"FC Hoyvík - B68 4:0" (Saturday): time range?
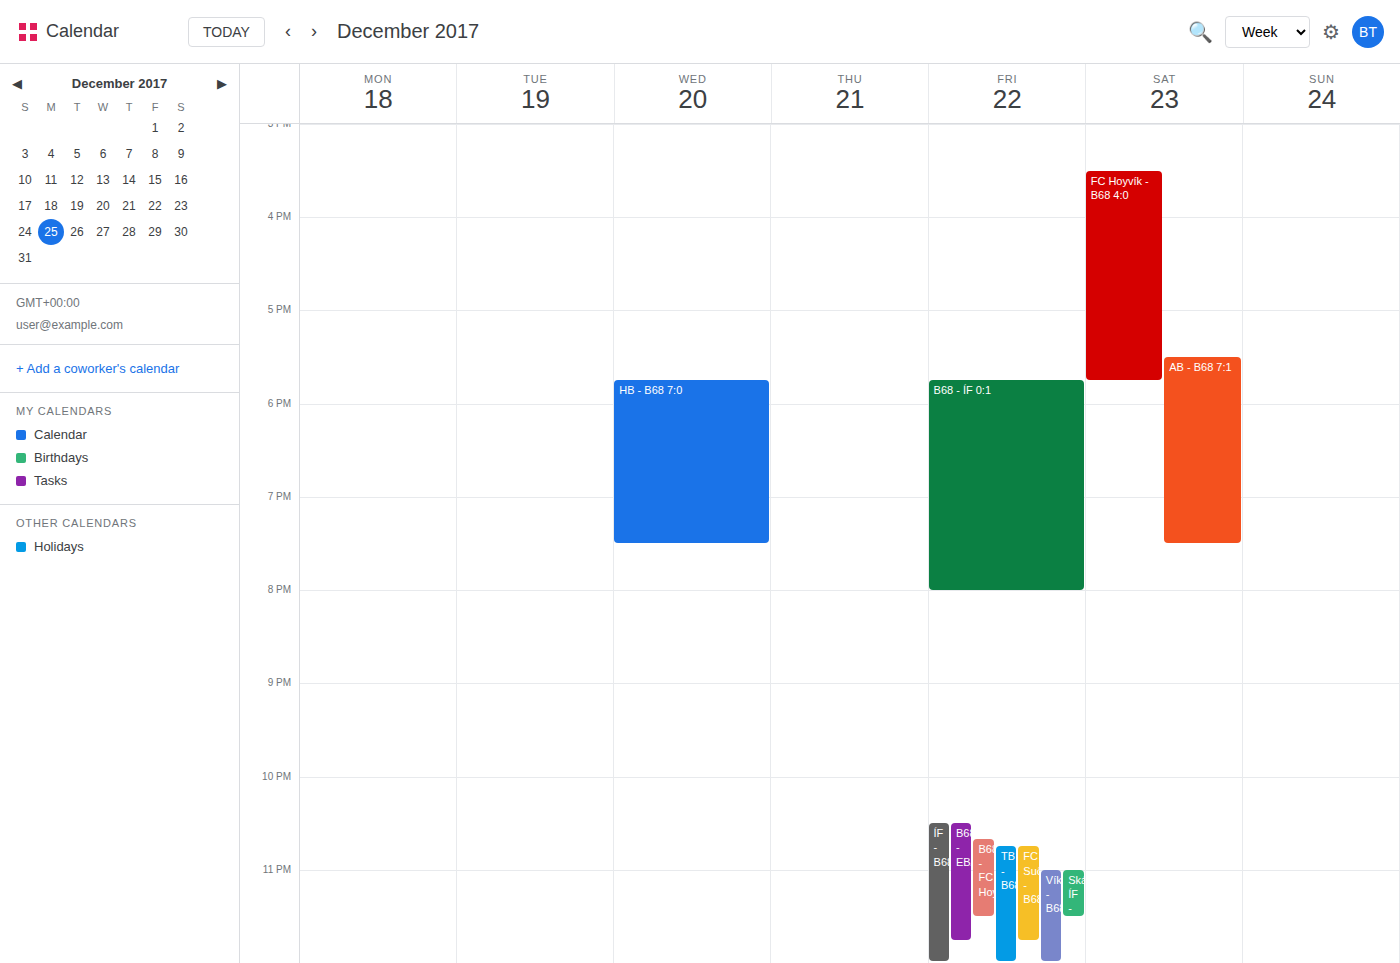
3:30 PM to 5:45 PM